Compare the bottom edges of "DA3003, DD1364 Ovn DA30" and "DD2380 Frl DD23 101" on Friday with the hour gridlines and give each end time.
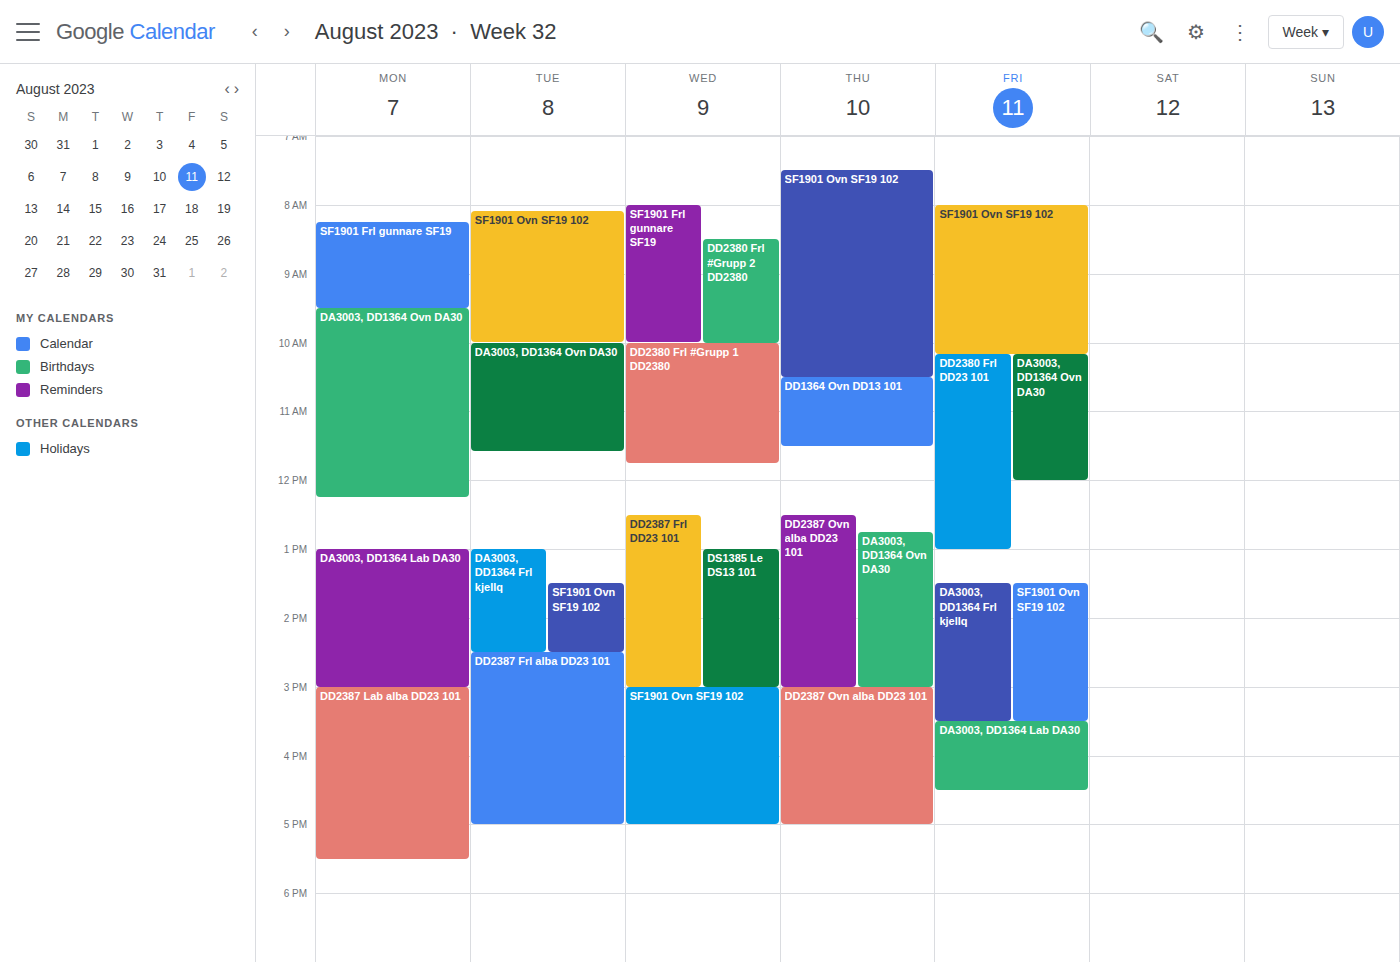
"DA3003, DD1364 Ovn DA30": 12:00 PM, exactly on the 12 PM line. "DD2380 Frl DD23 101": 1:00 PM, exactly on the 1 PM line.